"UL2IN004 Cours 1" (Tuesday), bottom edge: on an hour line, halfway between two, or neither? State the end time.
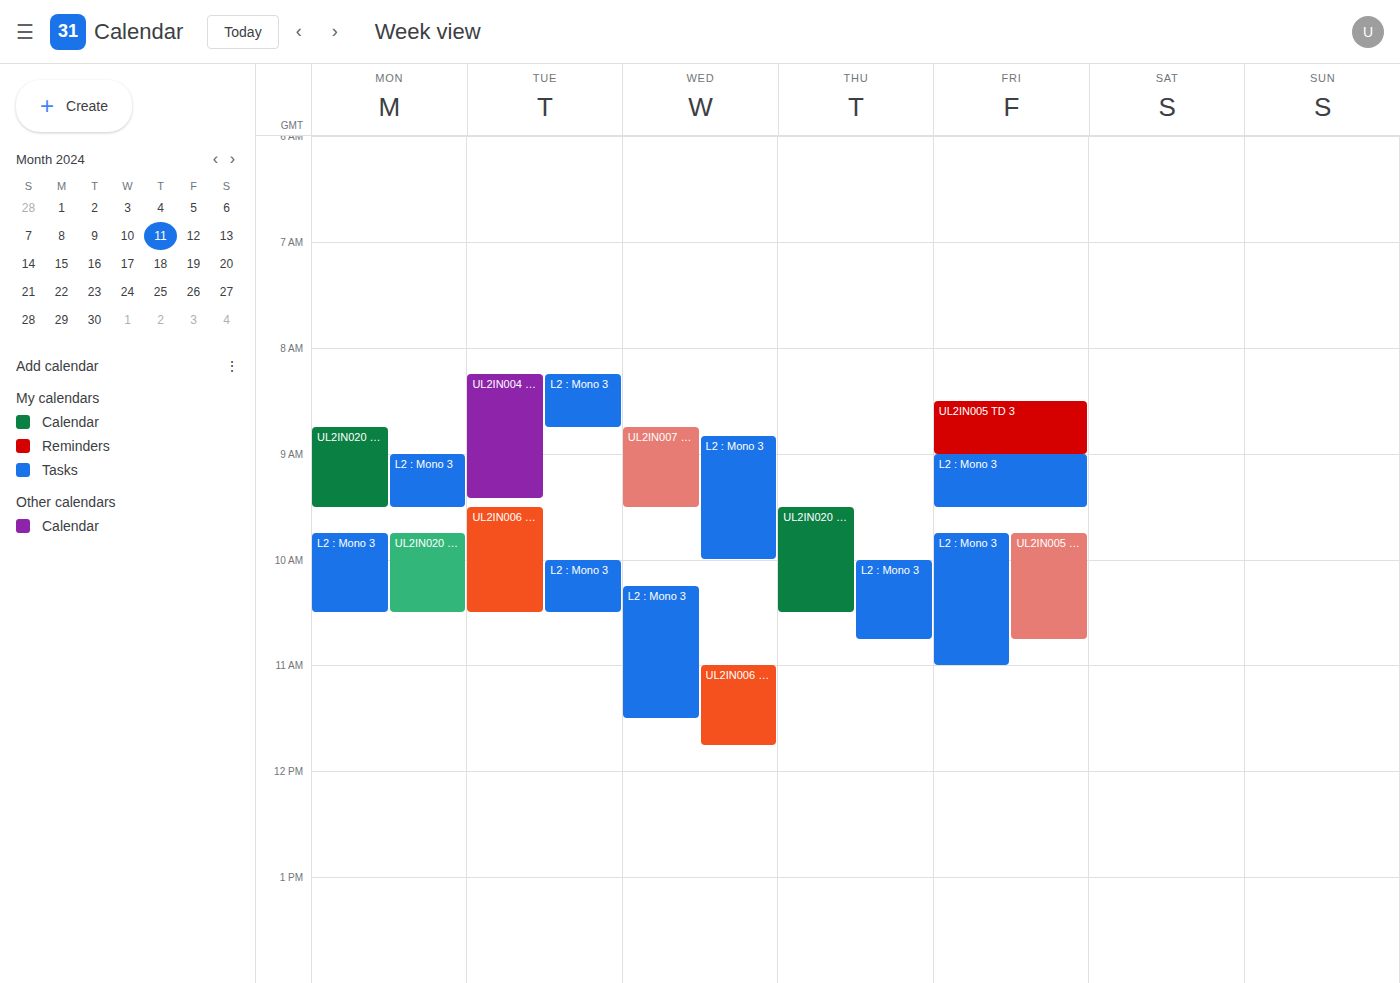
9:25 AM -- neither: 25 minutes below the 9 AM line and 35 minutes above the 10 AM line.